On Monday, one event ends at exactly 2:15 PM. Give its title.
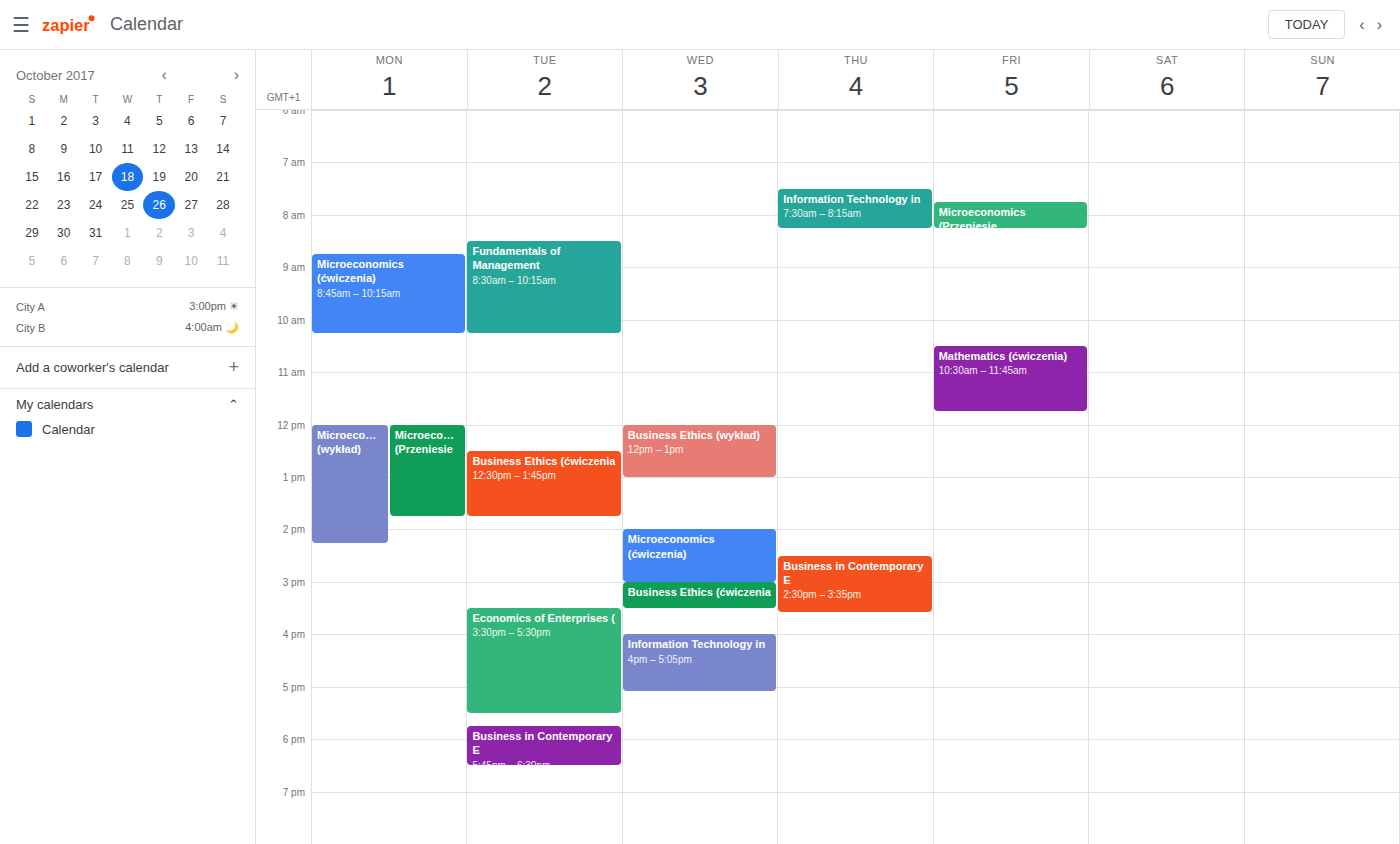
"Microeconomics (wykład)"